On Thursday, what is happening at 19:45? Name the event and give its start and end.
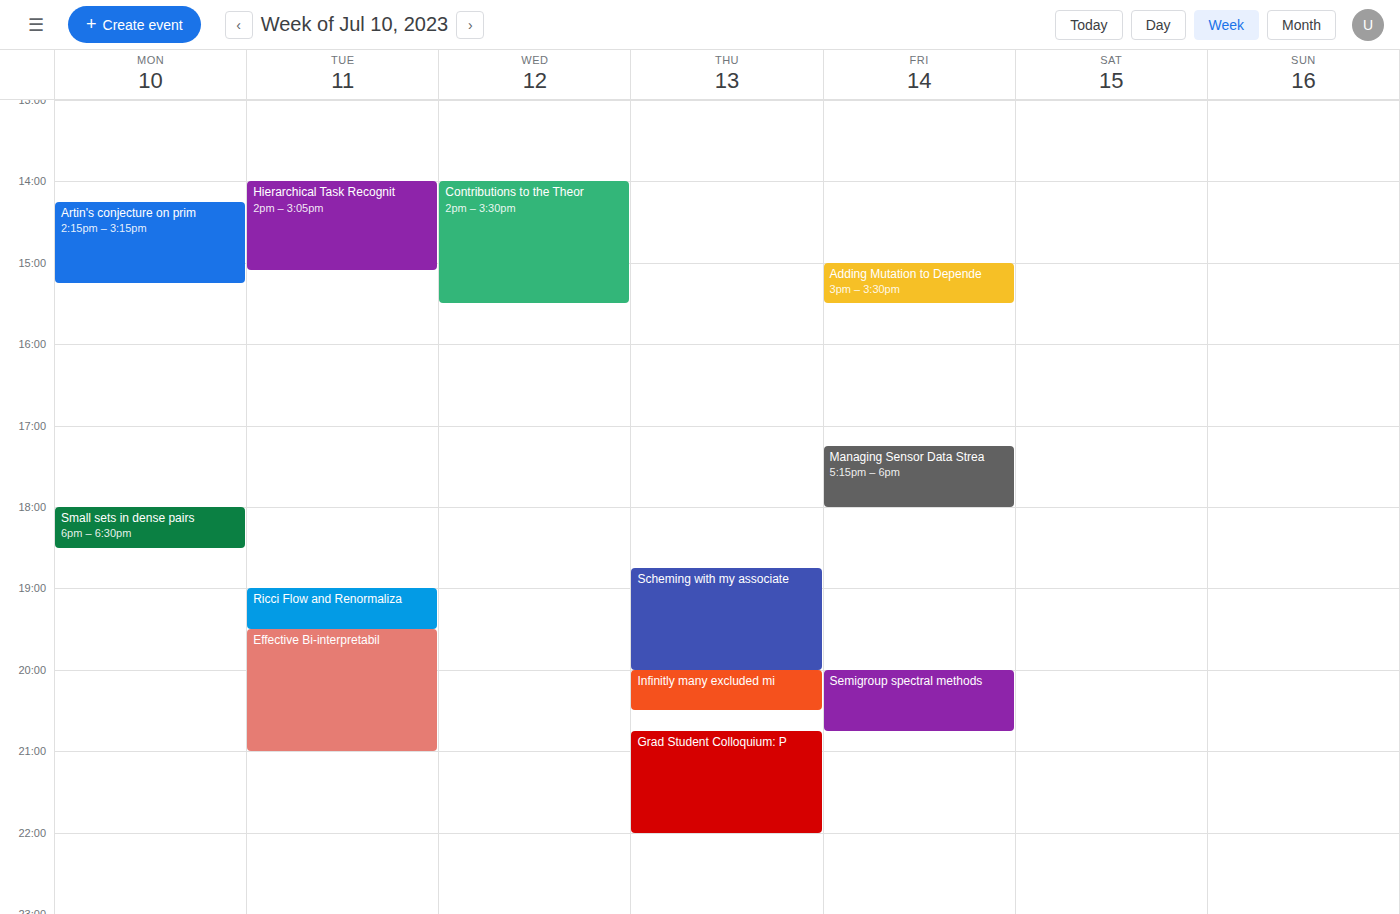
"Scheming with my associate", 18:45 to 20:00